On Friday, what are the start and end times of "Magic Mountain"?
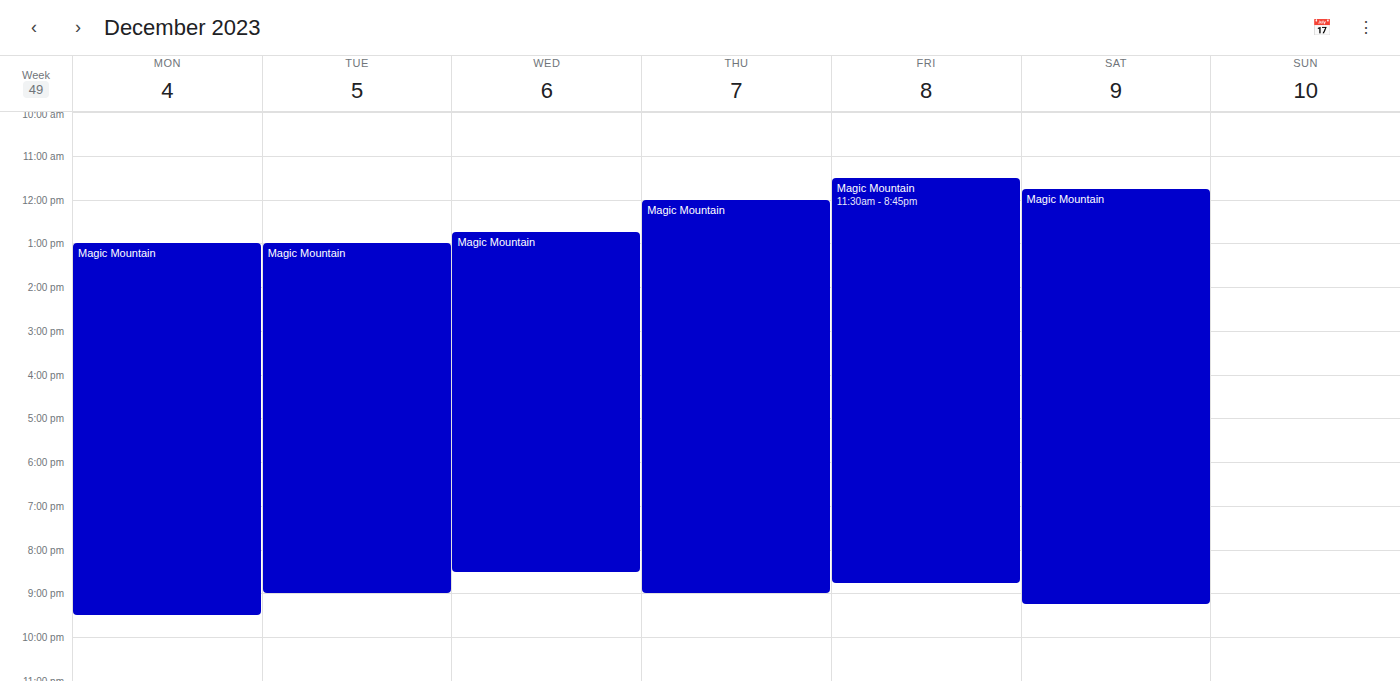
11:30 AM to 8:45 PM